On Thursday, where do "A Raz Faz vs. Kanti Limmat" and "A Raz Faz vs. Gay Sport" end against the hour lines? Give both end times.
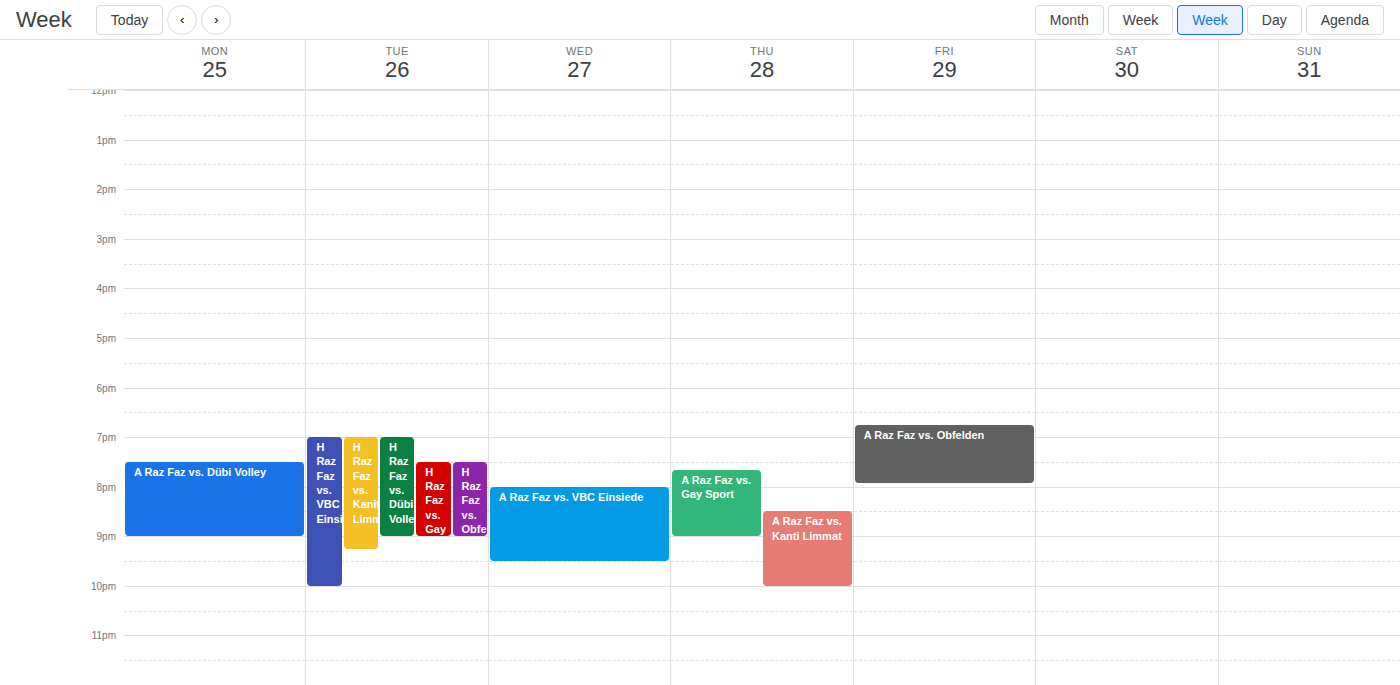
"A Raz Faz vs. Kanti Limmat": 10:00 PM, exactly on the 10 PM line. "A Raz Faz vs. Gay Sport": 9:00 PM, exactly on the 9 PM line.